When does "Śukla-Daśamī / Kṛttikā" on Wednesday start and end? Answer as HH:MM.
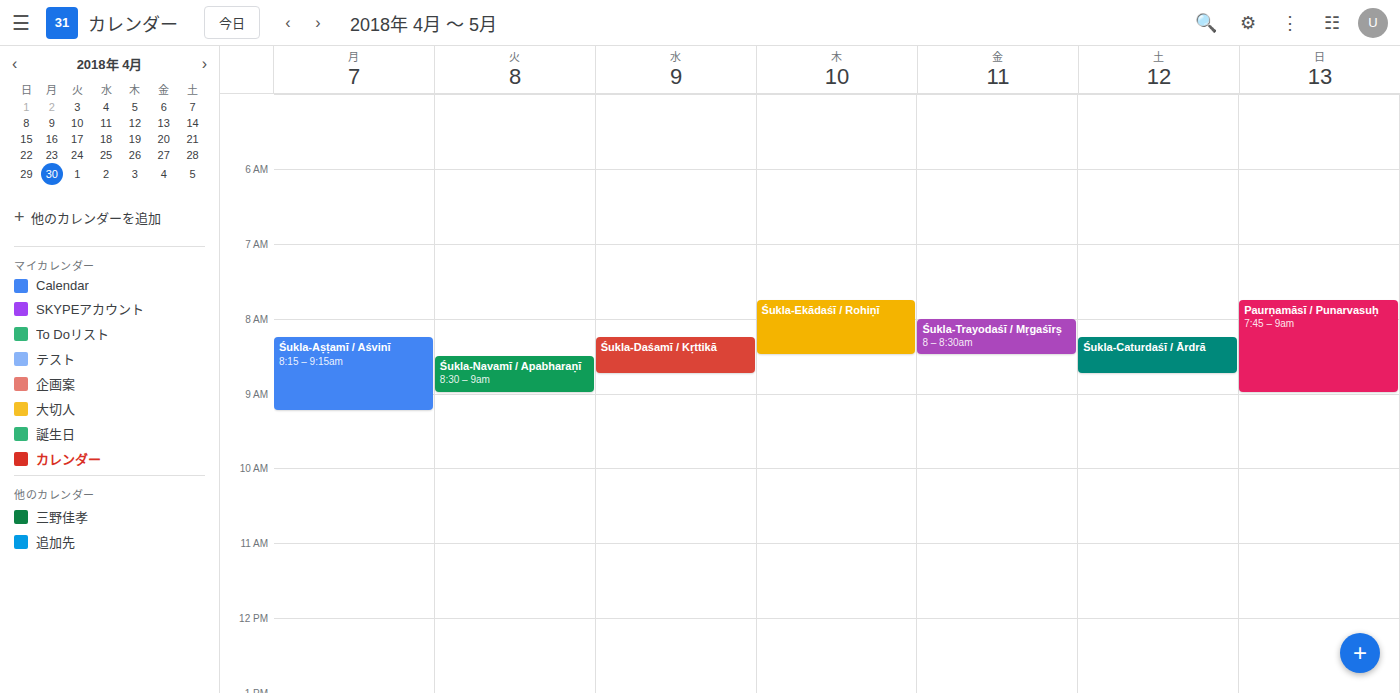
08:15 to 08:45